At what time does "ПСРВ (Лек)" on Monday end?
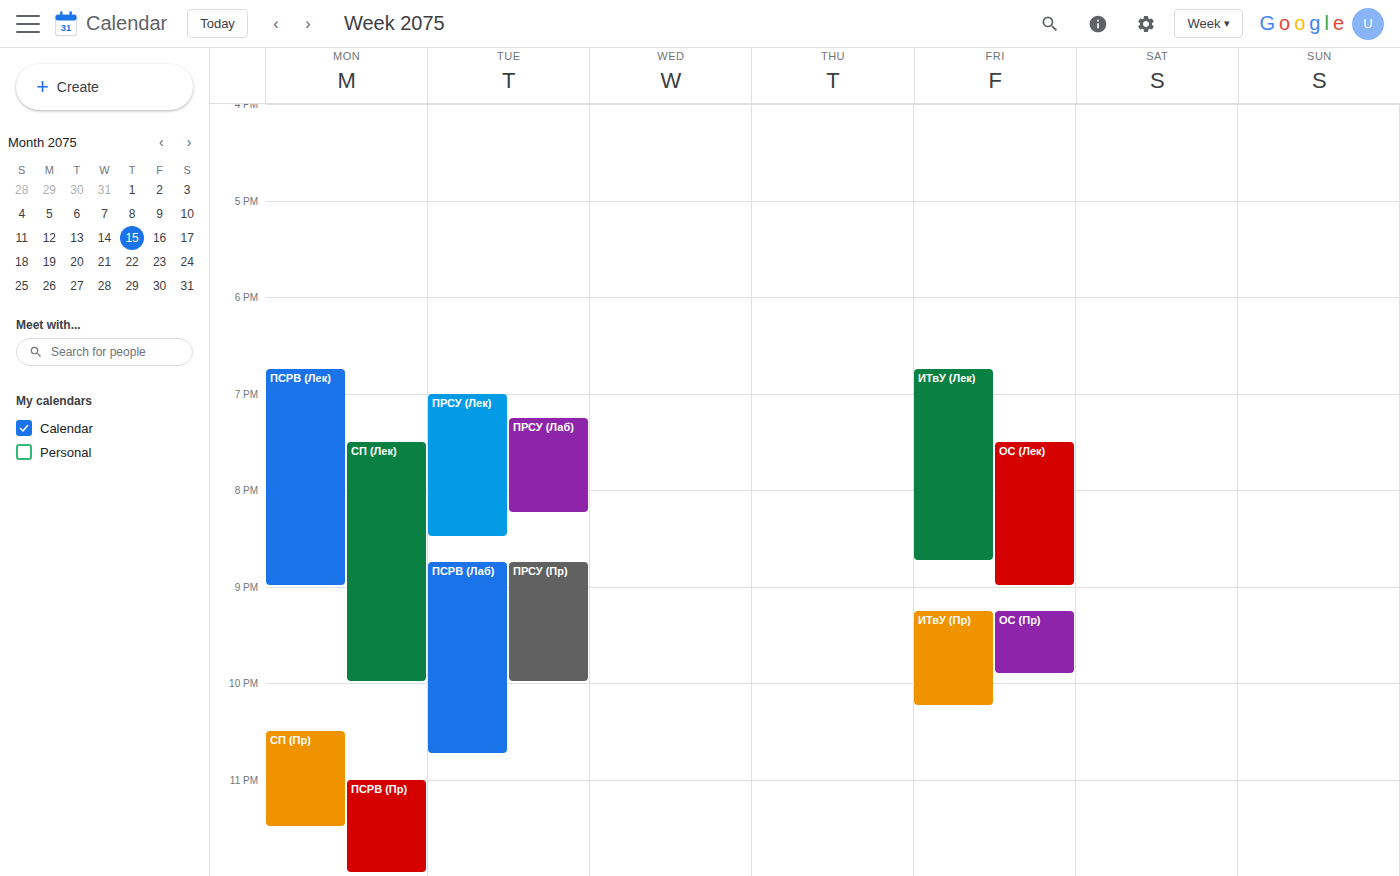
9:00 PM